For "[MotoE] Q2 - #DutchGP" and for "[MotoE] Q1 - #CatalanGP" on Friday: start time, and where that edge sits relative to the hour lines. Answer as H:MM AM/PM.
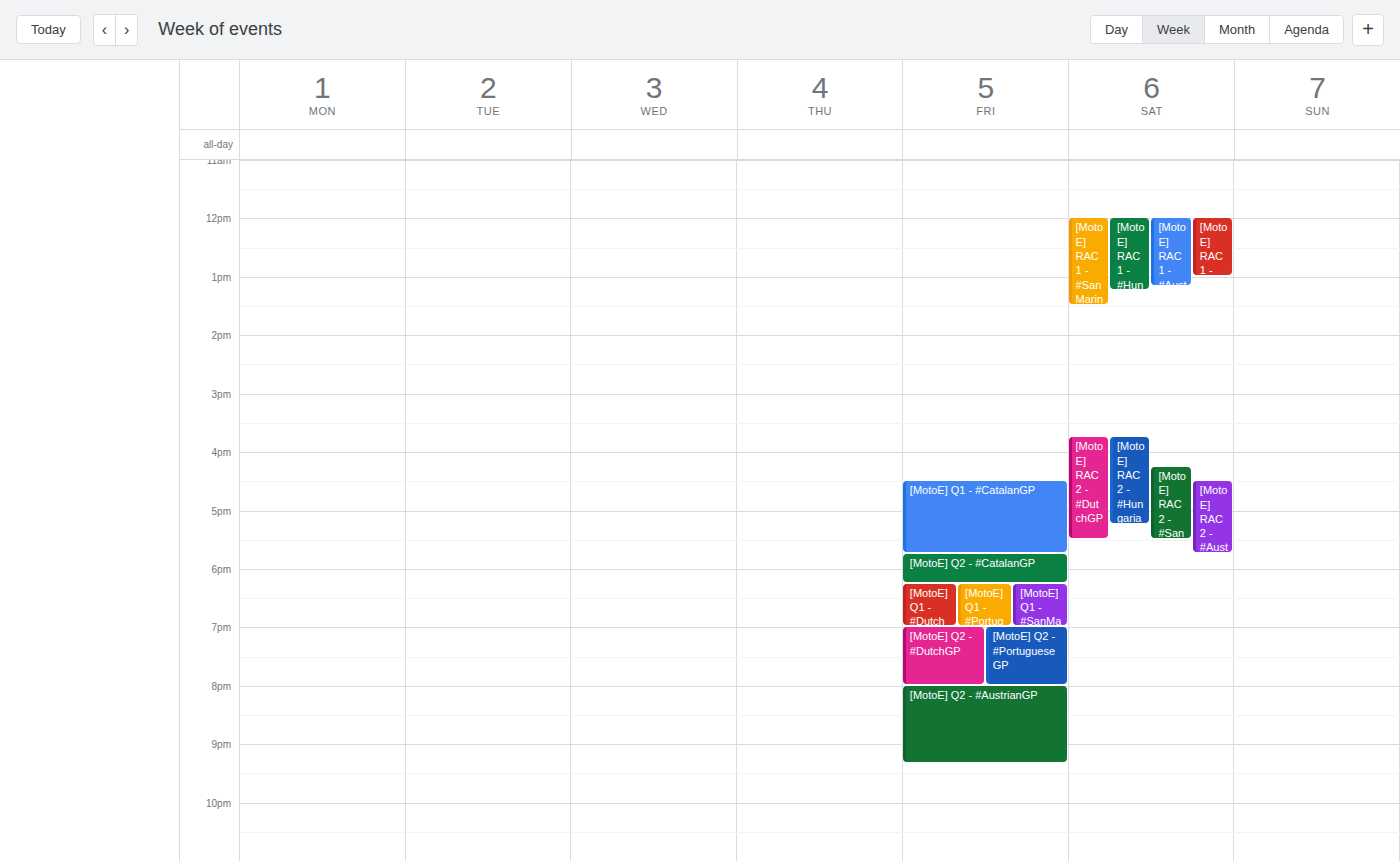
"[MotoE] Q2 - #DutchGP": 7:00 PM, exactly on the 7 PM line. "[MotoE] Q1 - #CatalanGP": 4:30 PM, halfway between the 4 PM and 5 PM lines.